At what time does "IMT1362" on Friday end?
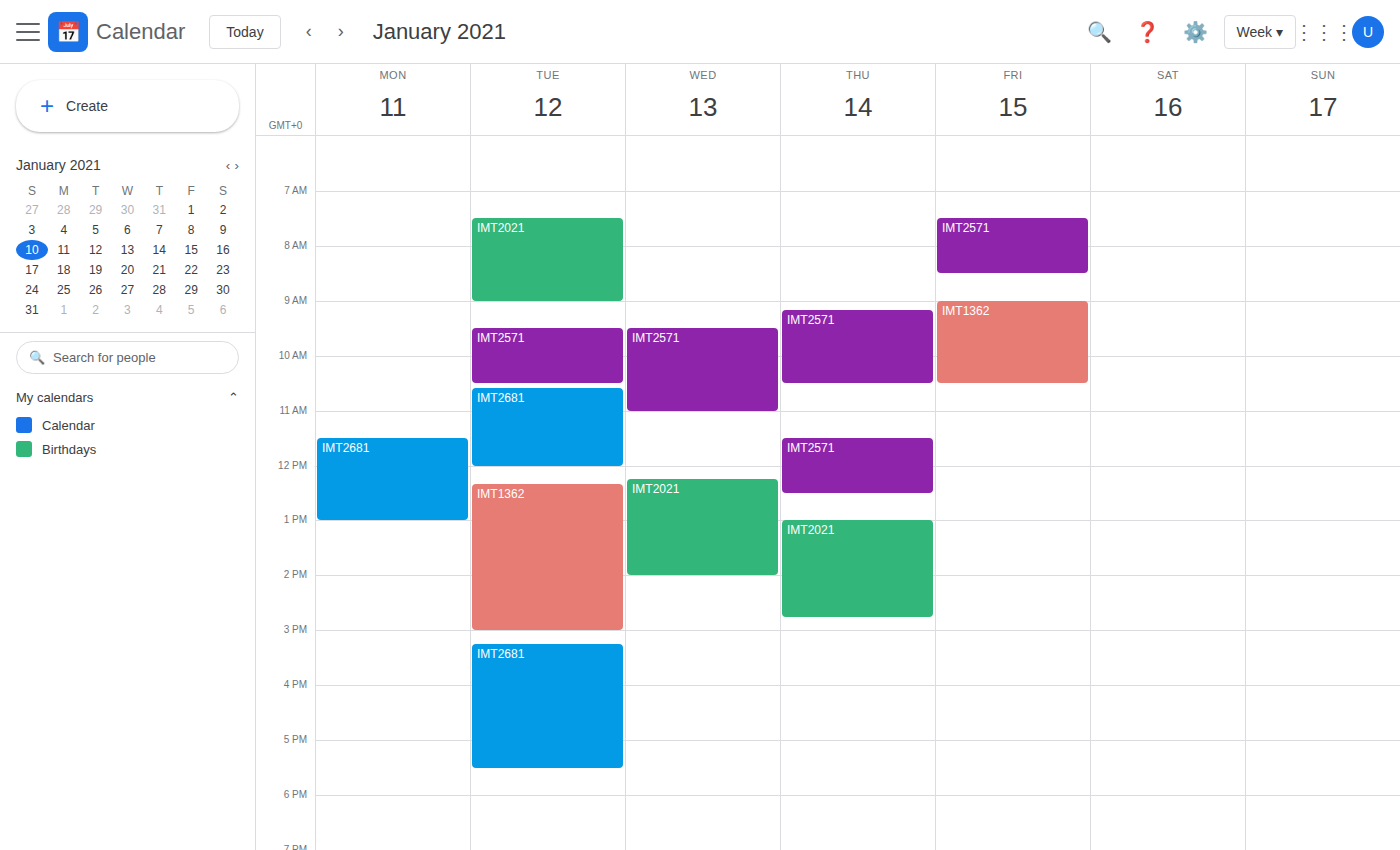
10:30 AM